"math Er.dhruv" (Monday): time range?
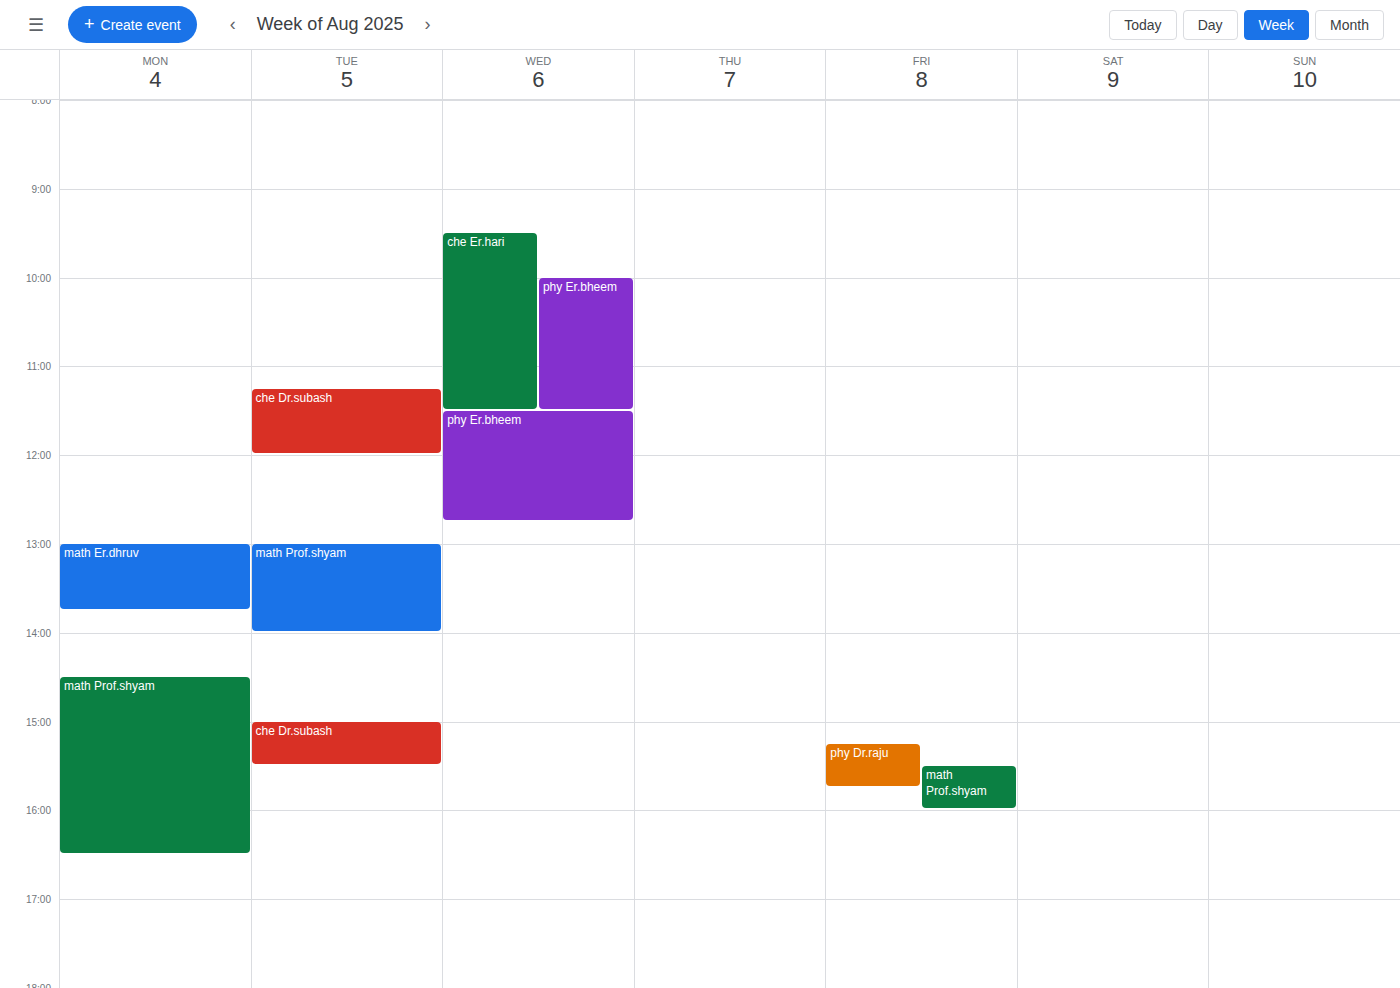
13:00 to 13:45